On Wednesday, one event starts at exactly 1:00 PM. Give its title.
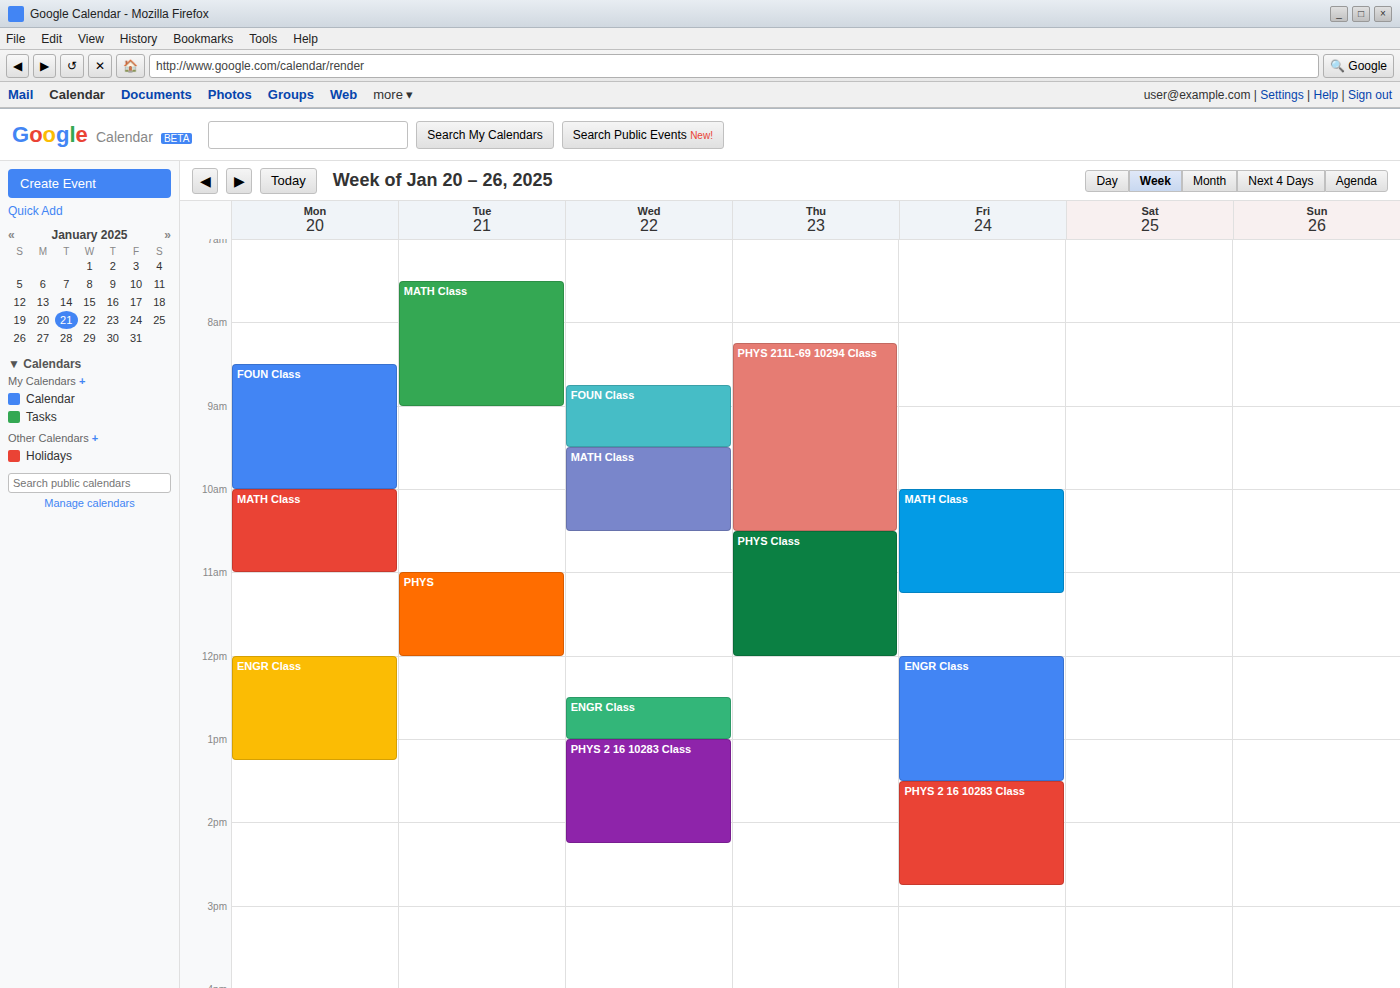
"PHYS 2 16 10283 Class"